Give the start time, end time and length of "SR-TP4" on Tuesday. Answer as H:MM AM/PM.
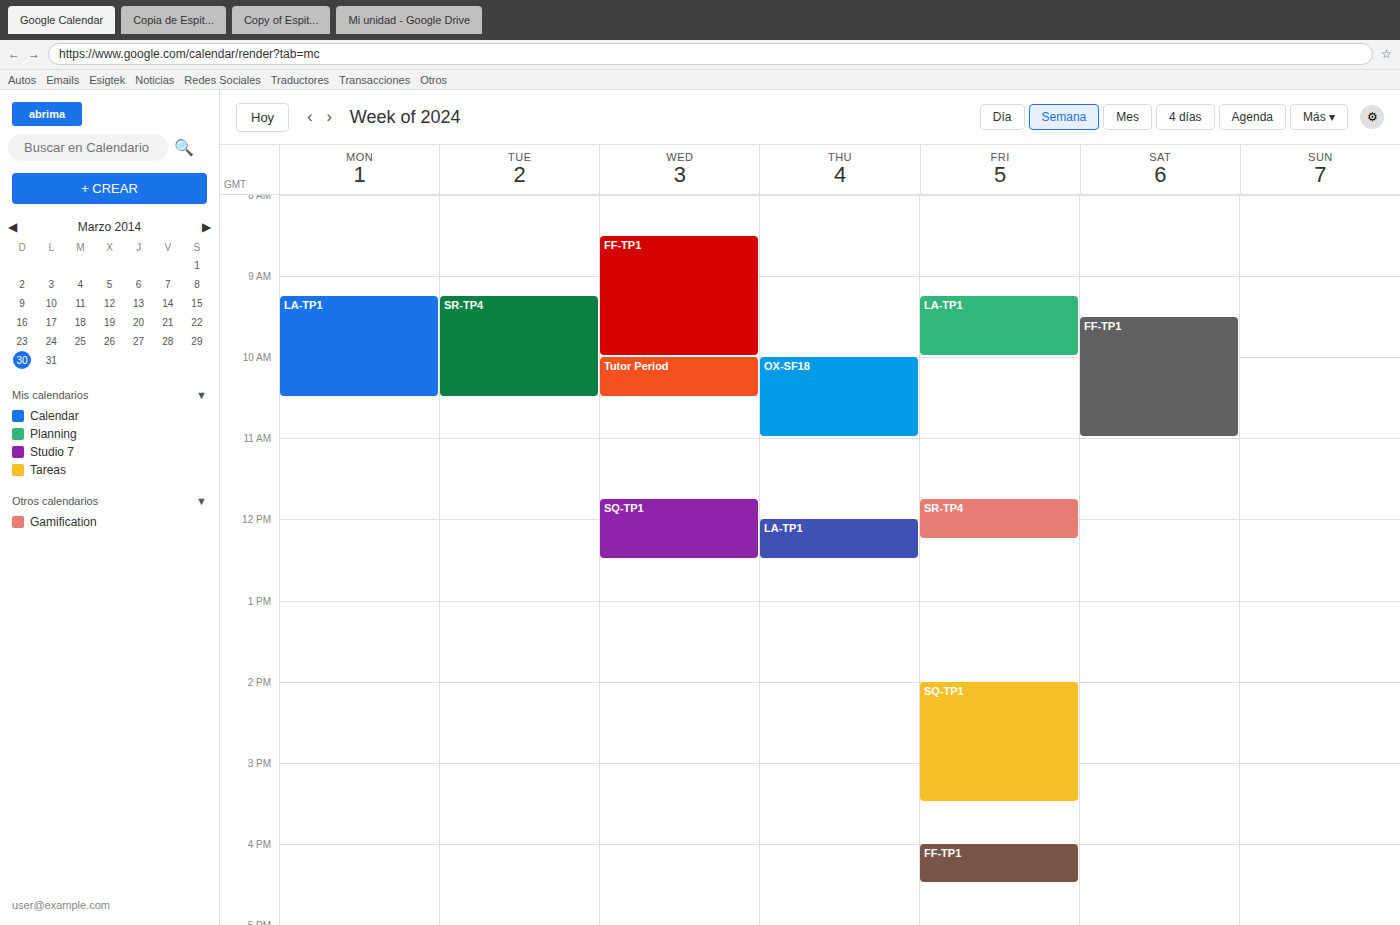
9:15 AM to 10:30 AM, 1 hour 15 minutes